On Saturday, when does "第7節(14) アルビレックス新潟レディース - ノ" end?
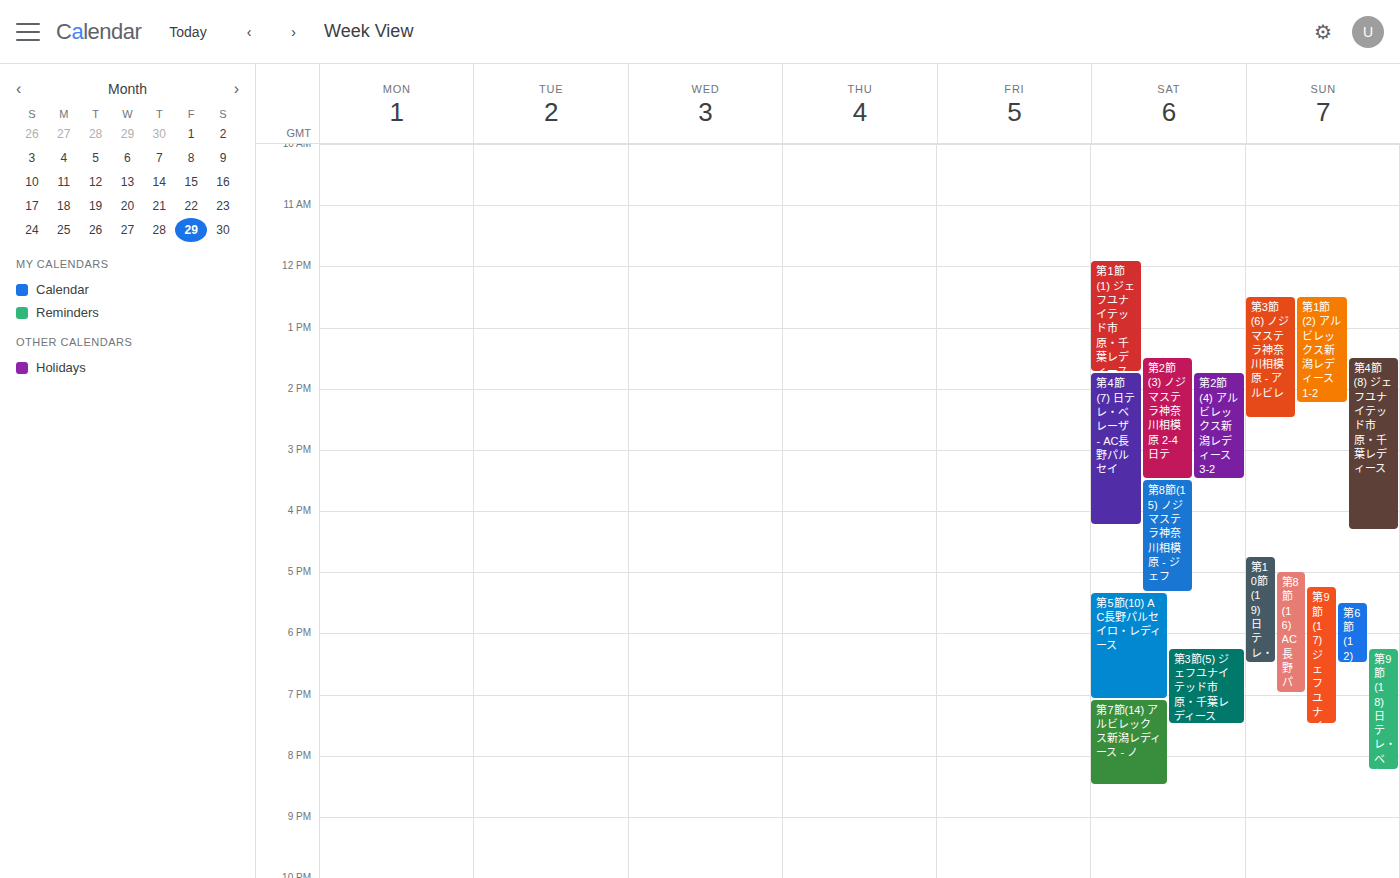
8:30 PM